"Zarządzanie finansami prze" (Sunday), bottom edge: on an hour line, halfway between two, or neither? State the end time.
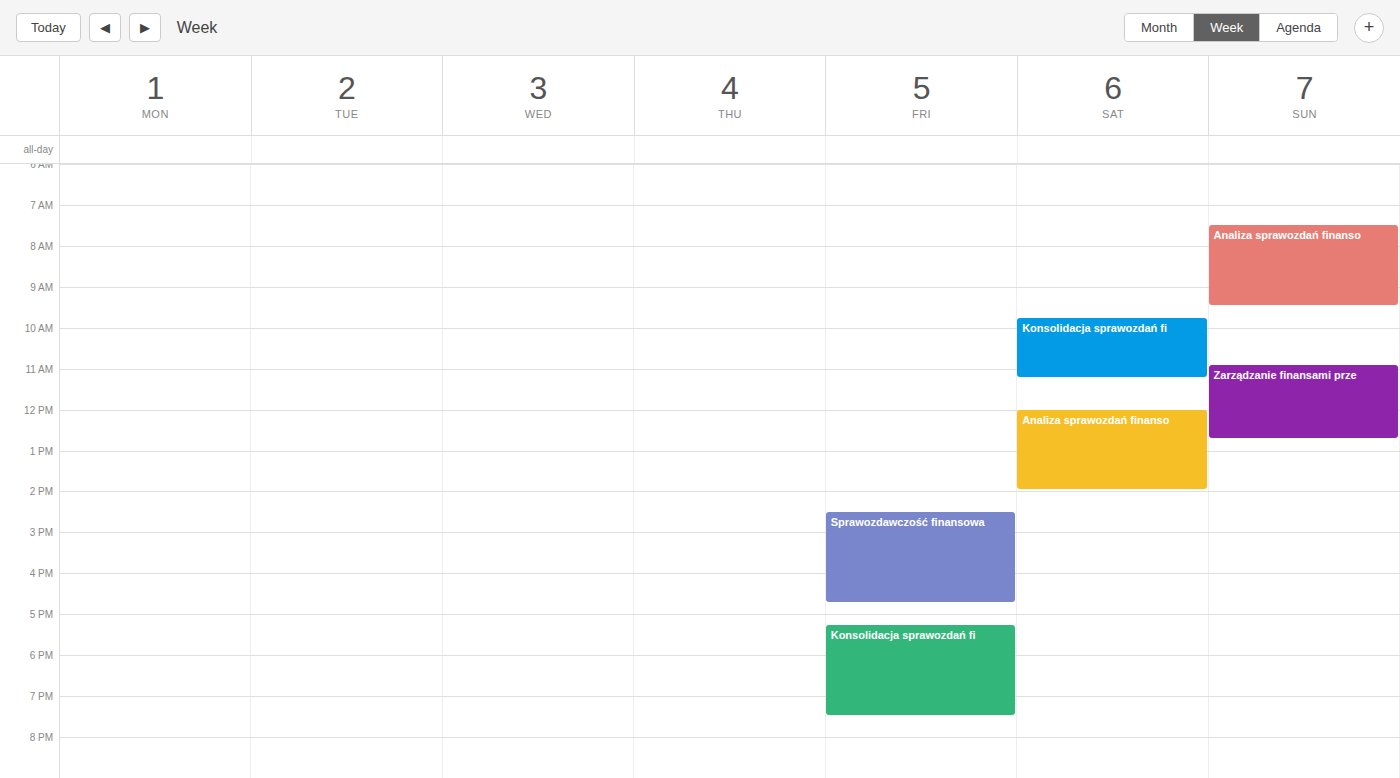
12:45 PM -- neither: three quarters of the way from the 12 PM line to the 1 PM line.